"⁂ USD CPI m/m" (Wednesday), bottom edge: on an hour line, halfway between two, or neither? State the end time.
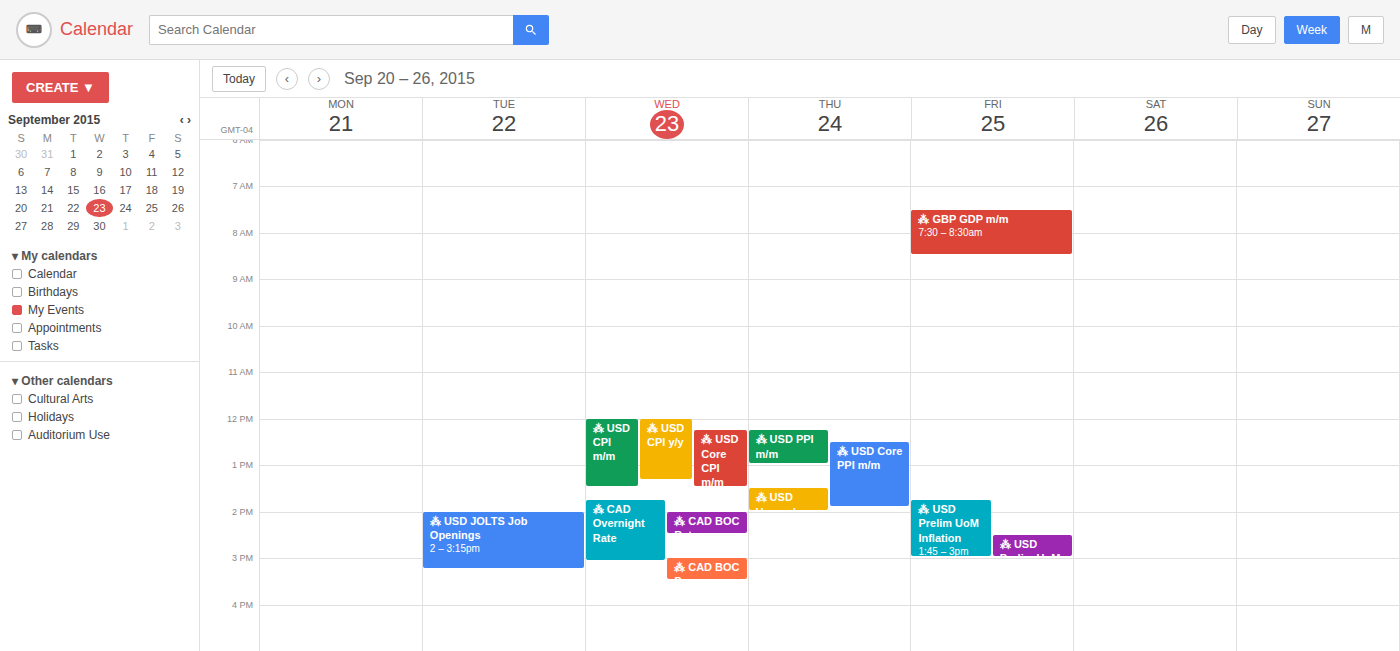
1:30 PM -- halfway between the 1 PM and 2 PM lines.